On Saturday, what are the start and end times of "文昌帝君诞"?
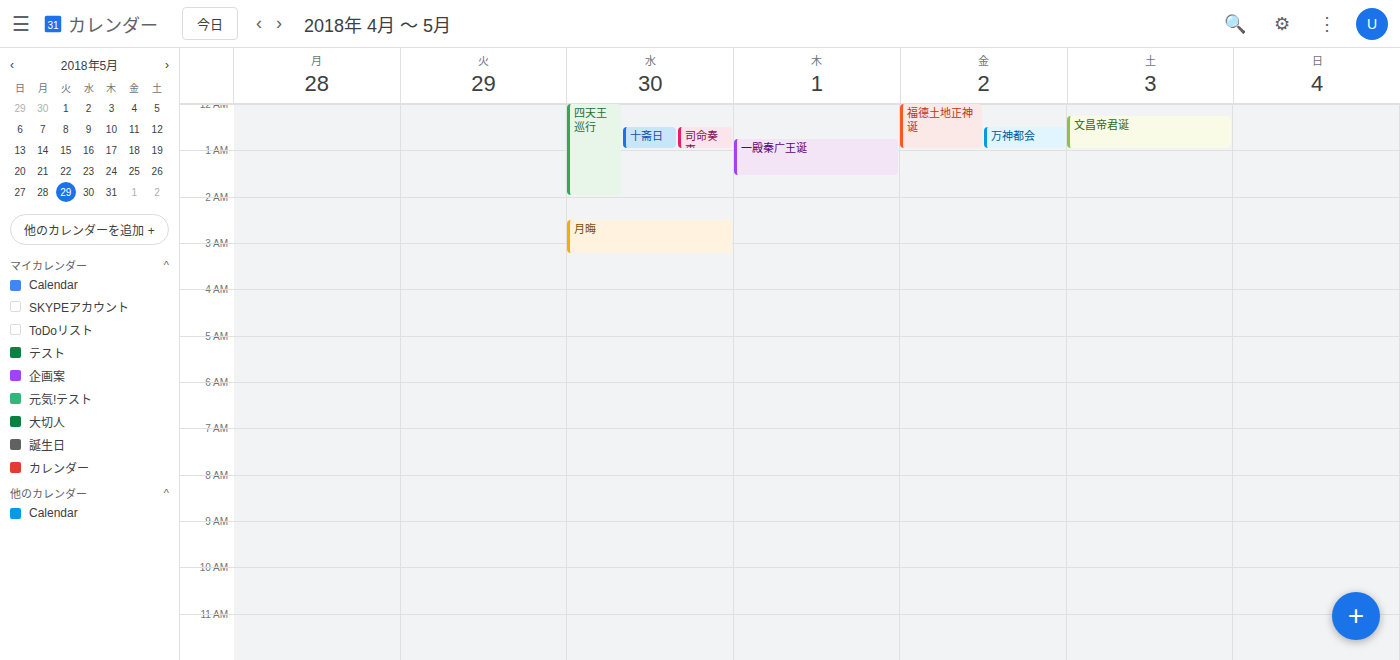
12:15 AM to 1:00 AM